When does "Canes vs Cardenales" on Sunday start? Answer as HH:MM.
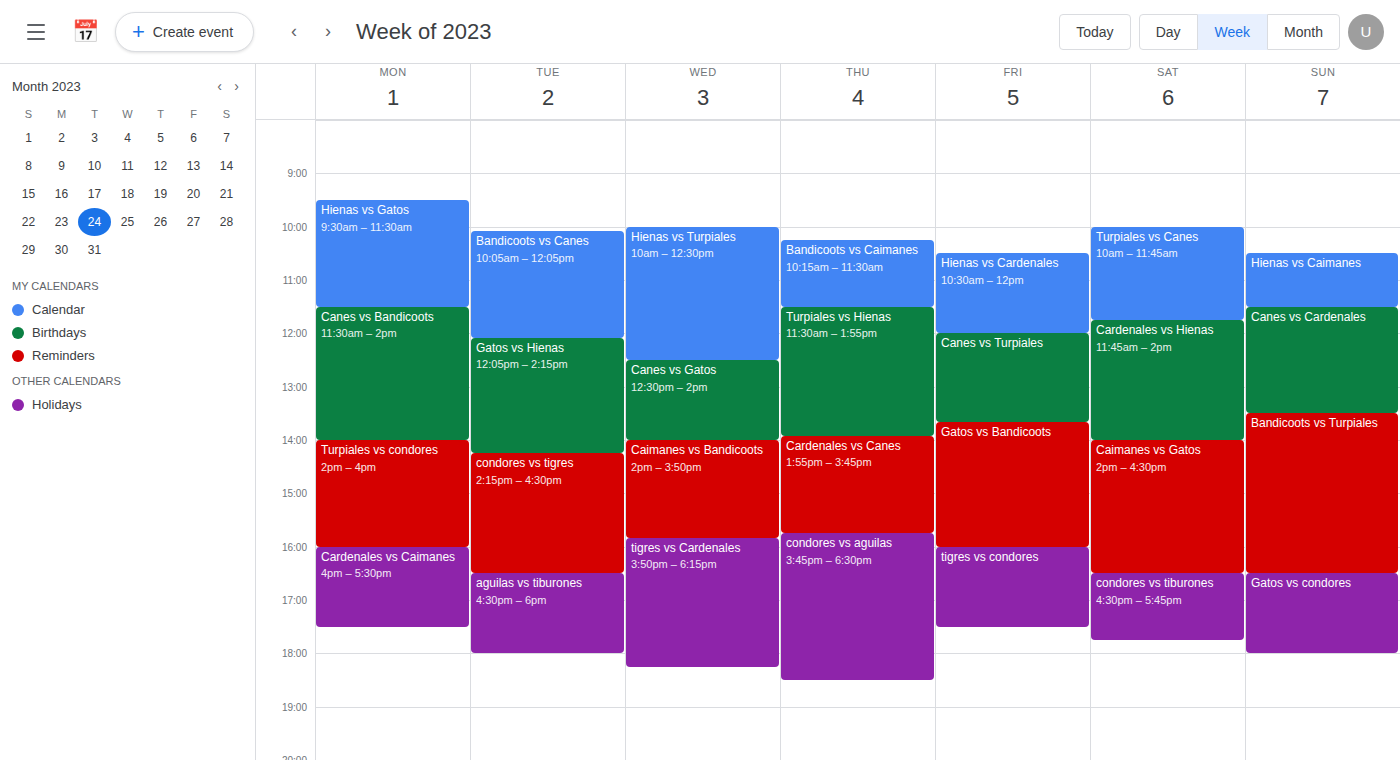
11:30